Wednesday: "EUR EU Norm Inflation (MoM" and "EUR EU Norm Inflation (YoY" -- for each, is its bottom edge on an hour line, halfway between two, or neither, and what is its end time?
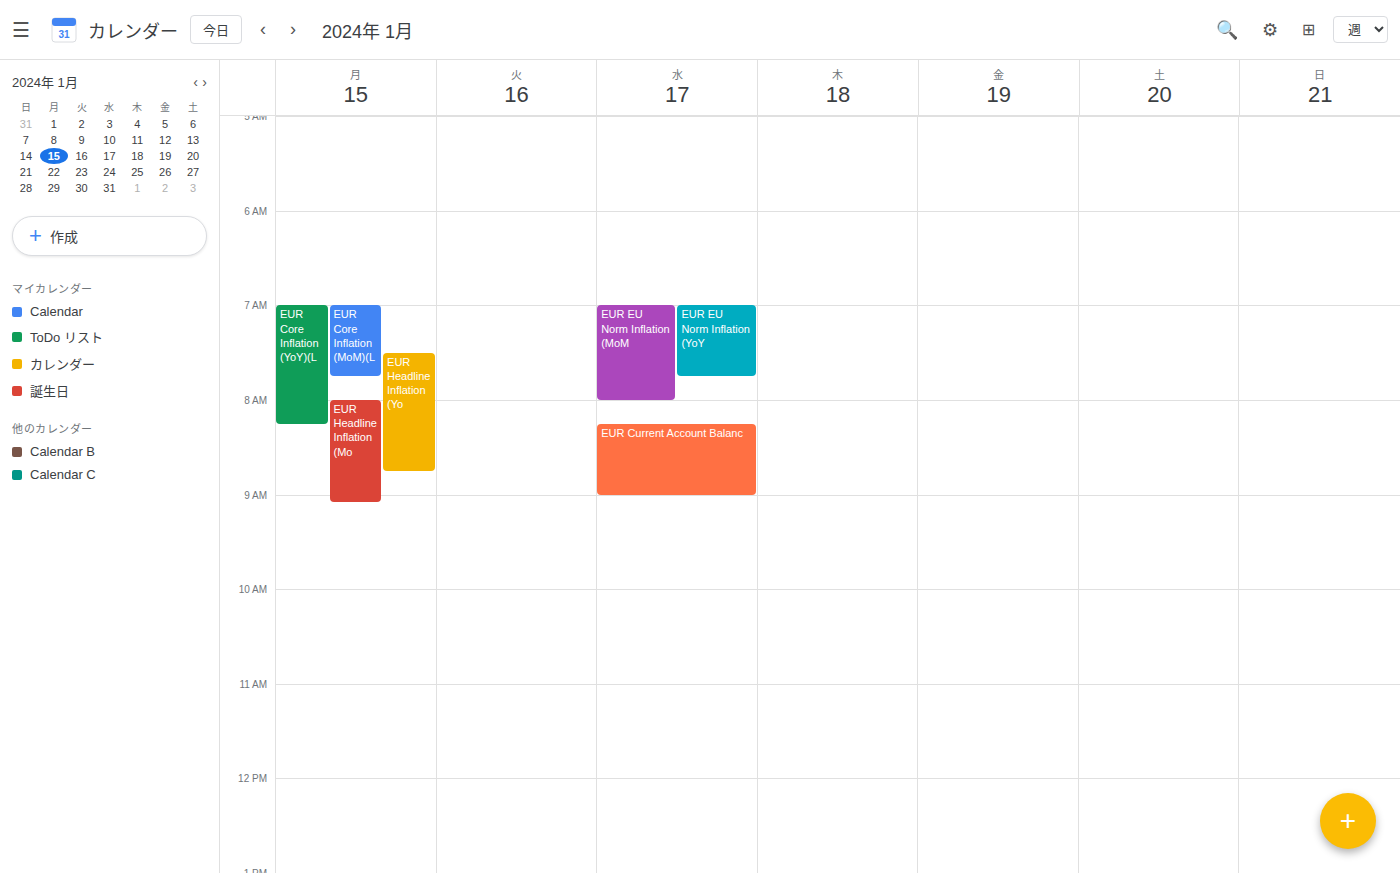
"EUR EU Norm Inflation (MoM": 08:00, exactly on the 08:00 line. "EUR EU Norm Inflation (YoY": 07:45, neither: three quarters of the way from the 07:00 line to the 08:00 line.